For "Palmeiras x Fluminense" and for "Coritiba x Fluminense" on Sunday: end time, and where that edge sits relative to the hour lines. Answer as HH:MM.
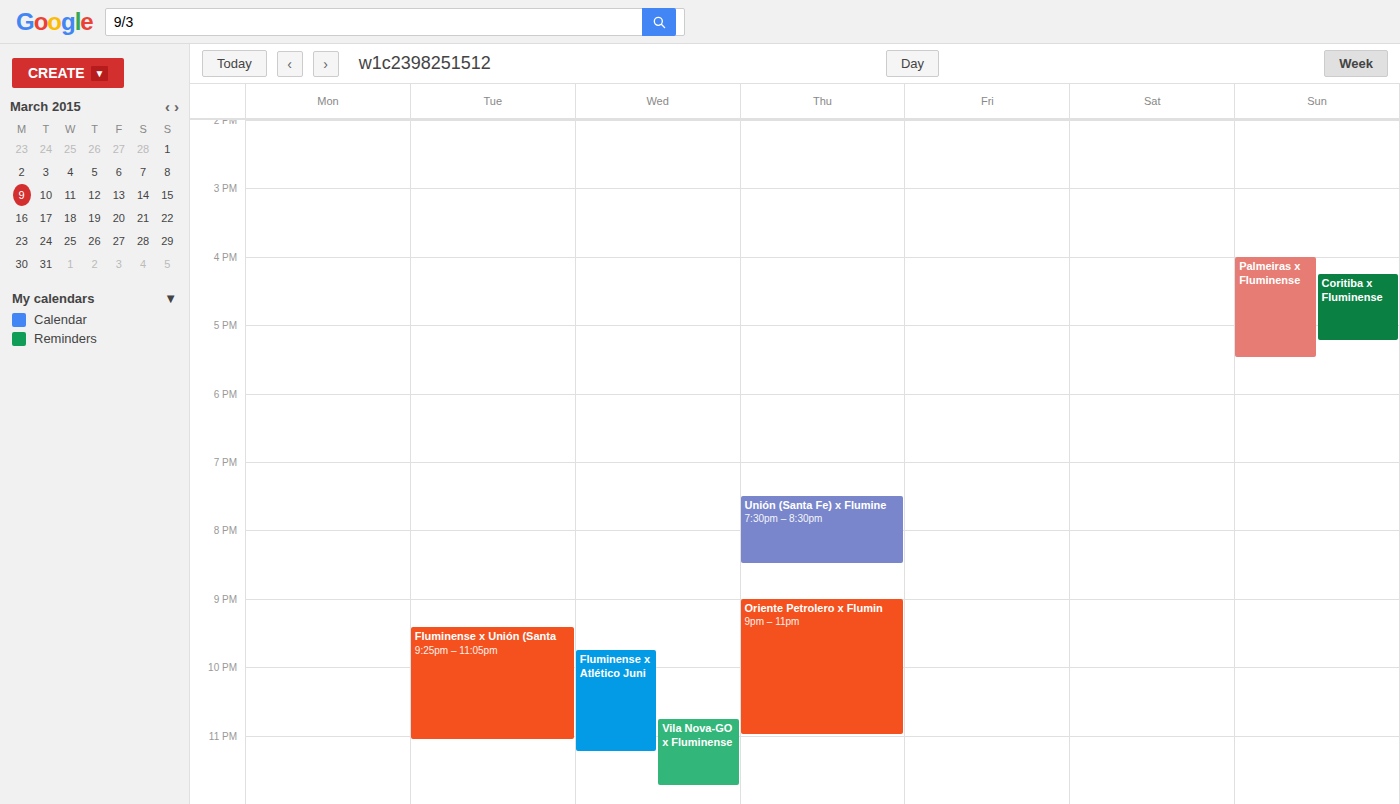
"Palmeiras x Fluminense": 17:30, halfway between the 17:00 and 18:00 lines. "Coritiba x Fluminense": 17:15, neither: a quarter of the way from the 17:00 line to the 18:00 line.